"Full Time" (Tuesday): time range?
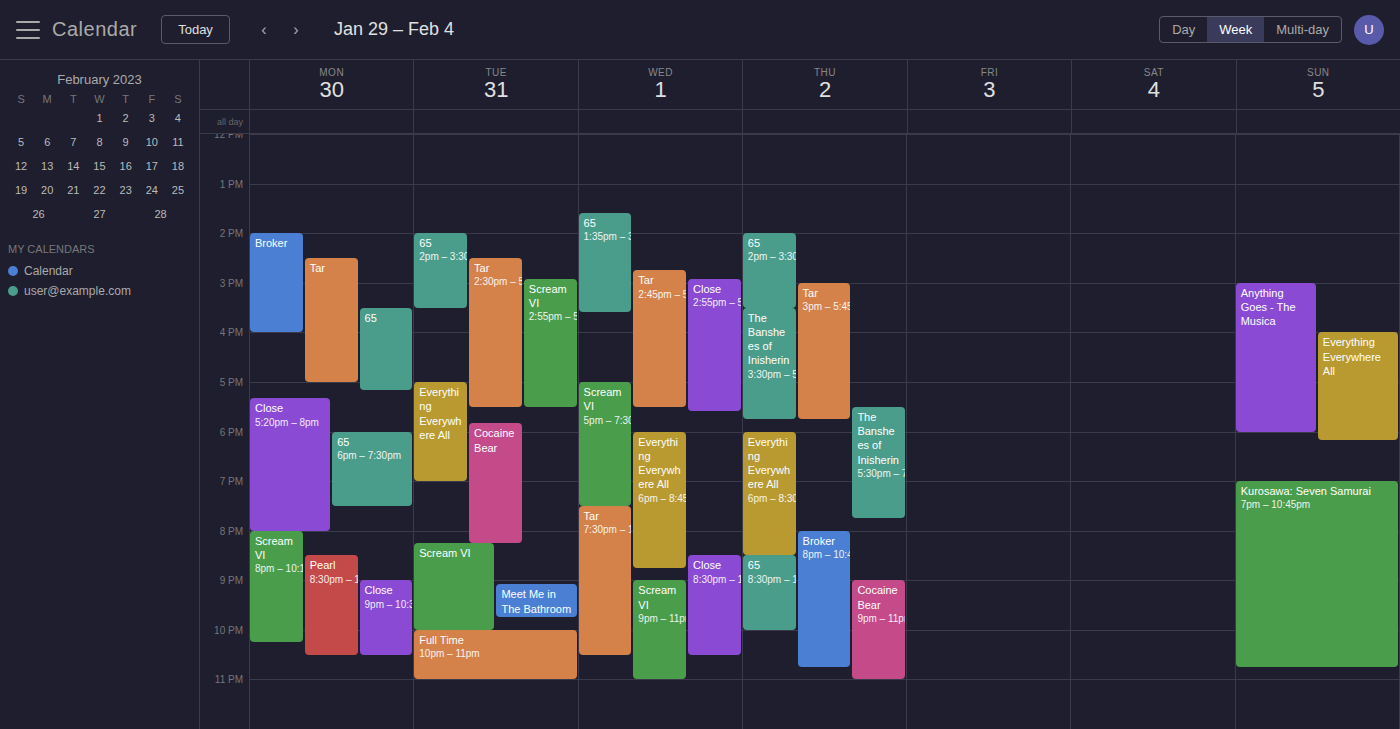
10:00 PM to 11:00 PM